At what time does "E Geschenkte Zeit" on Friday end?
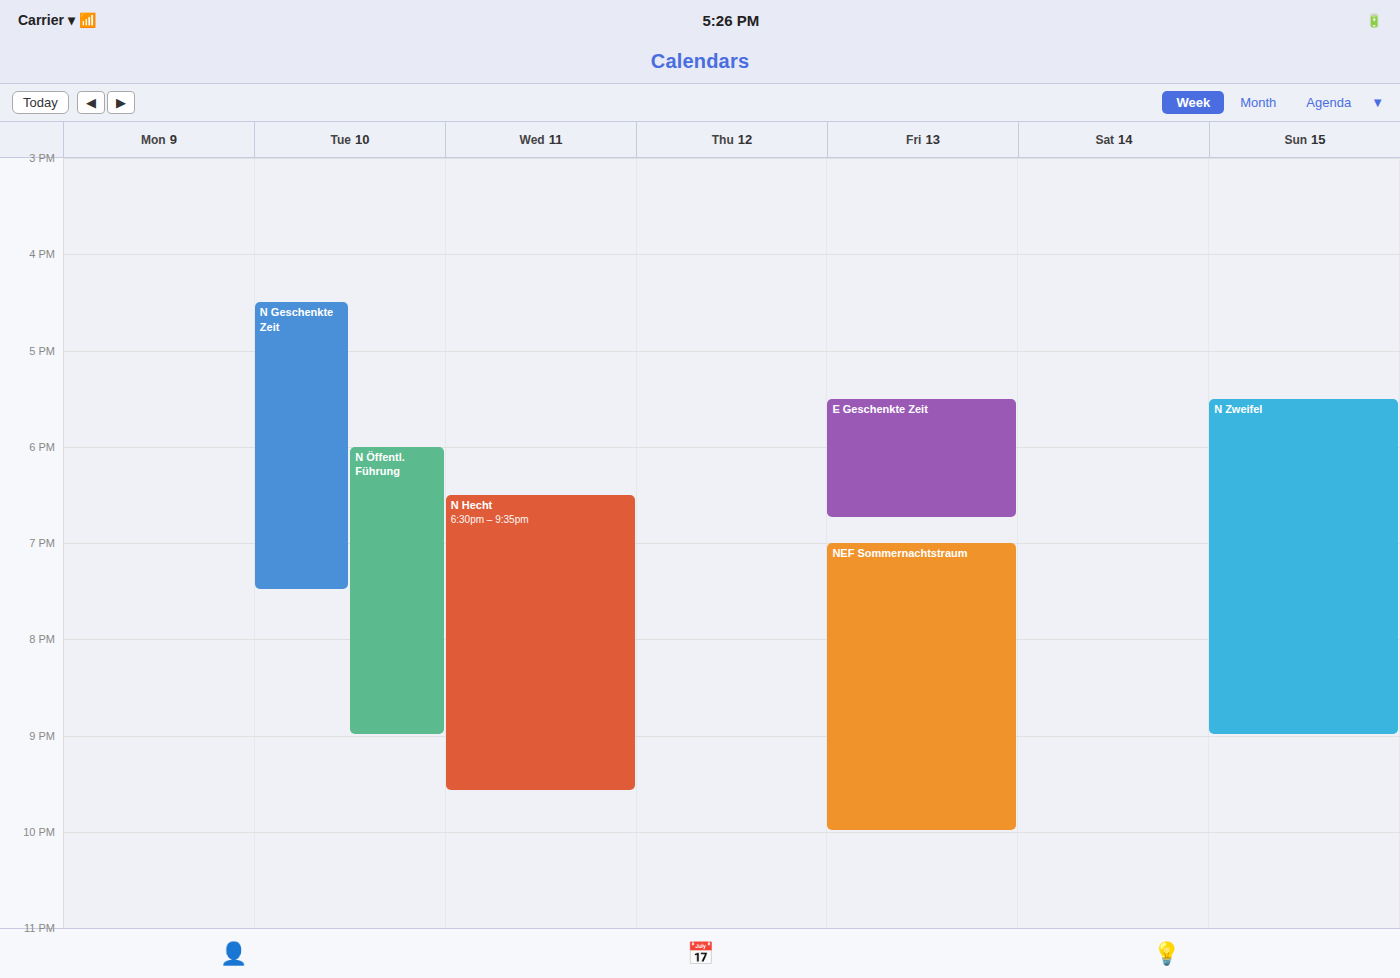
6:45 PM